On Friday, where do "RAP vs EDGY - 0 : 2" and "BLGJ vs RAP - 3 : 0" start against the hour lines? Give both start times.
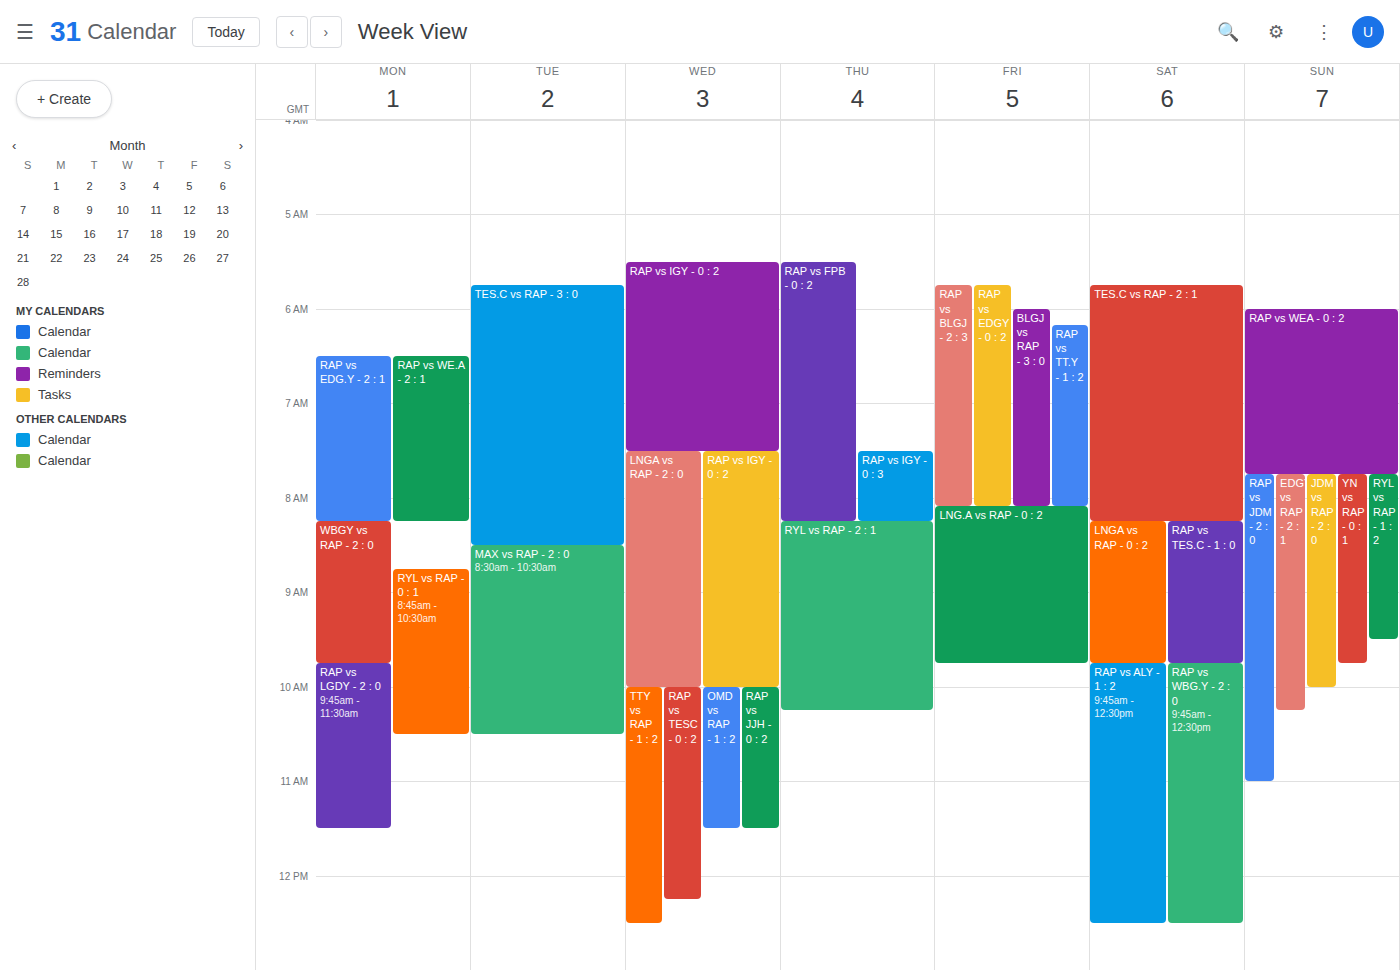
"RAP vs EDGY - 0 : 2": 5:45 AM, neither: three quarters of the way from the 5 AM line to the 6 AM line. "BLGJ vs RAP - 3 : 0": 6:00 AM, exactly on the 6 AM line.